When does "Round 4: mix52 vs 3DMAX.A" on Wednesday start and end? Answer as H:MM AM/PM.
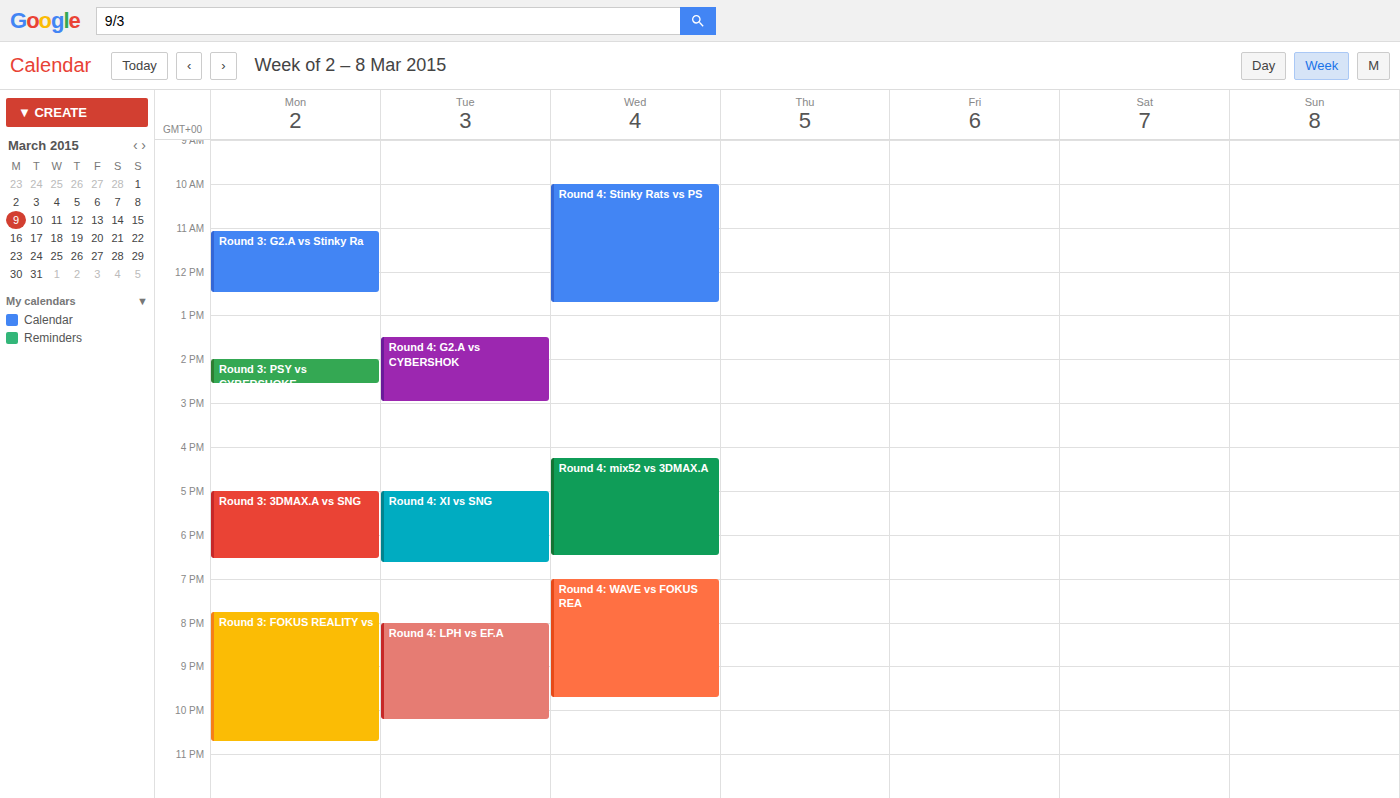
4:15 PM to 6:30 PM